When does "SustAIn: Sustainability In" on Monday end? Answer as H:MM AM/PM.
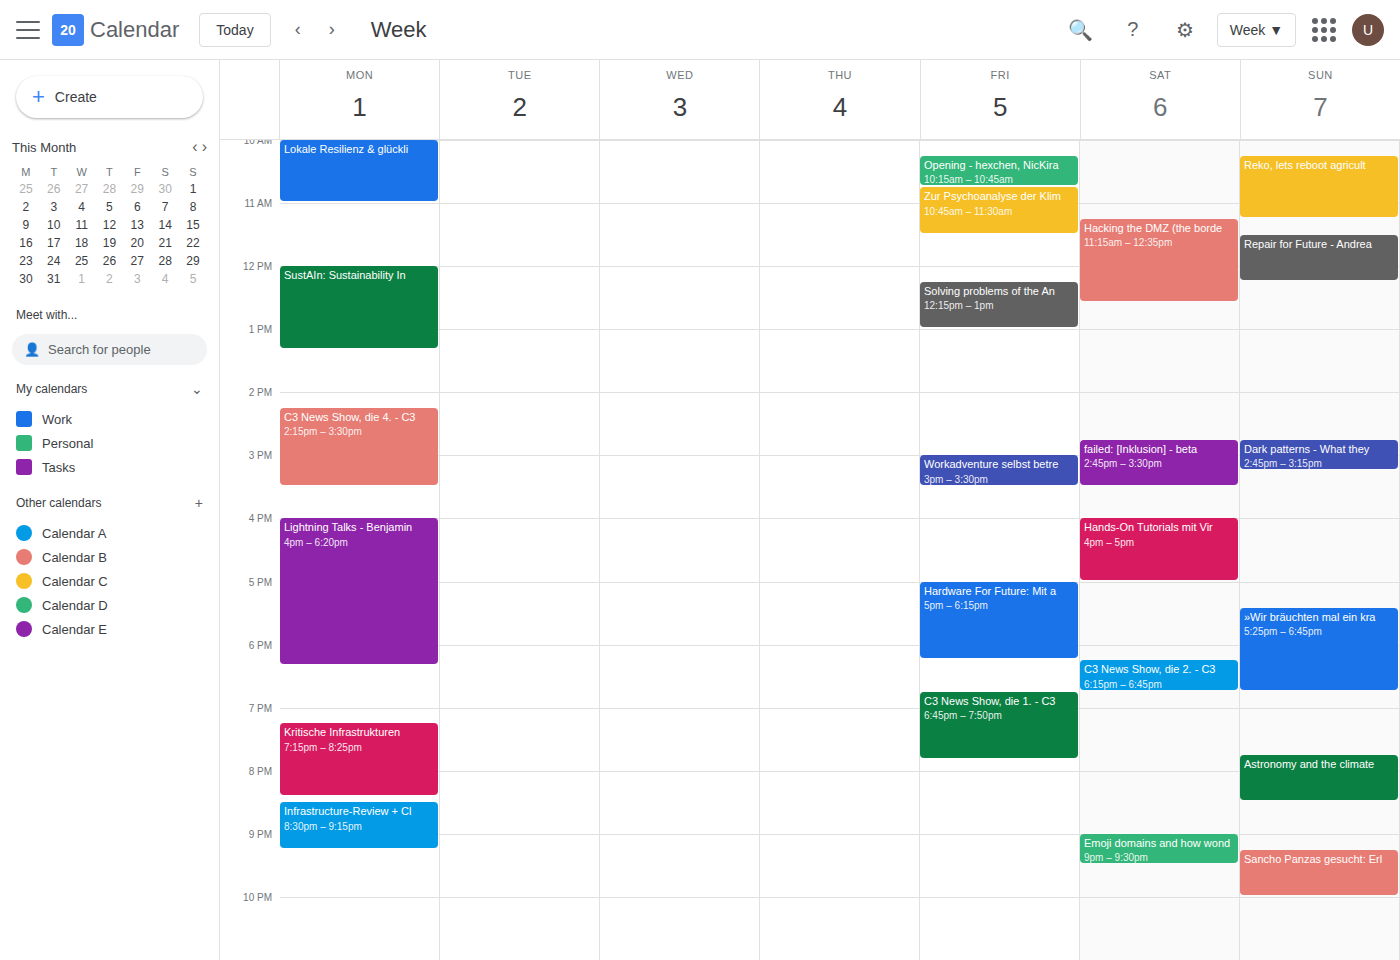
1:20 PM